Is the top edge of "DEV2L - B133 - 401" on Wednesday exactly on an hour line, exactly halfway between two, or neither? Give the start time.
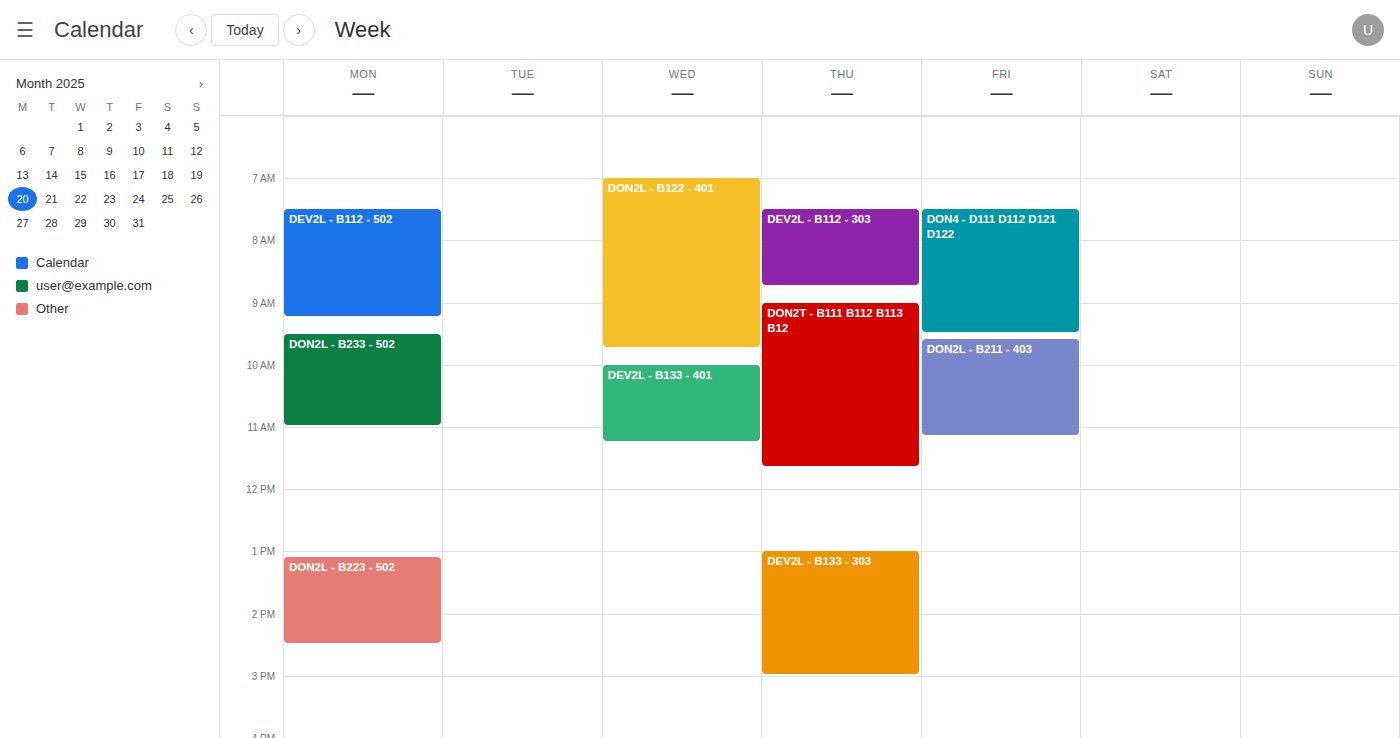
10:00 AM -- exactly on the 10 AM line.